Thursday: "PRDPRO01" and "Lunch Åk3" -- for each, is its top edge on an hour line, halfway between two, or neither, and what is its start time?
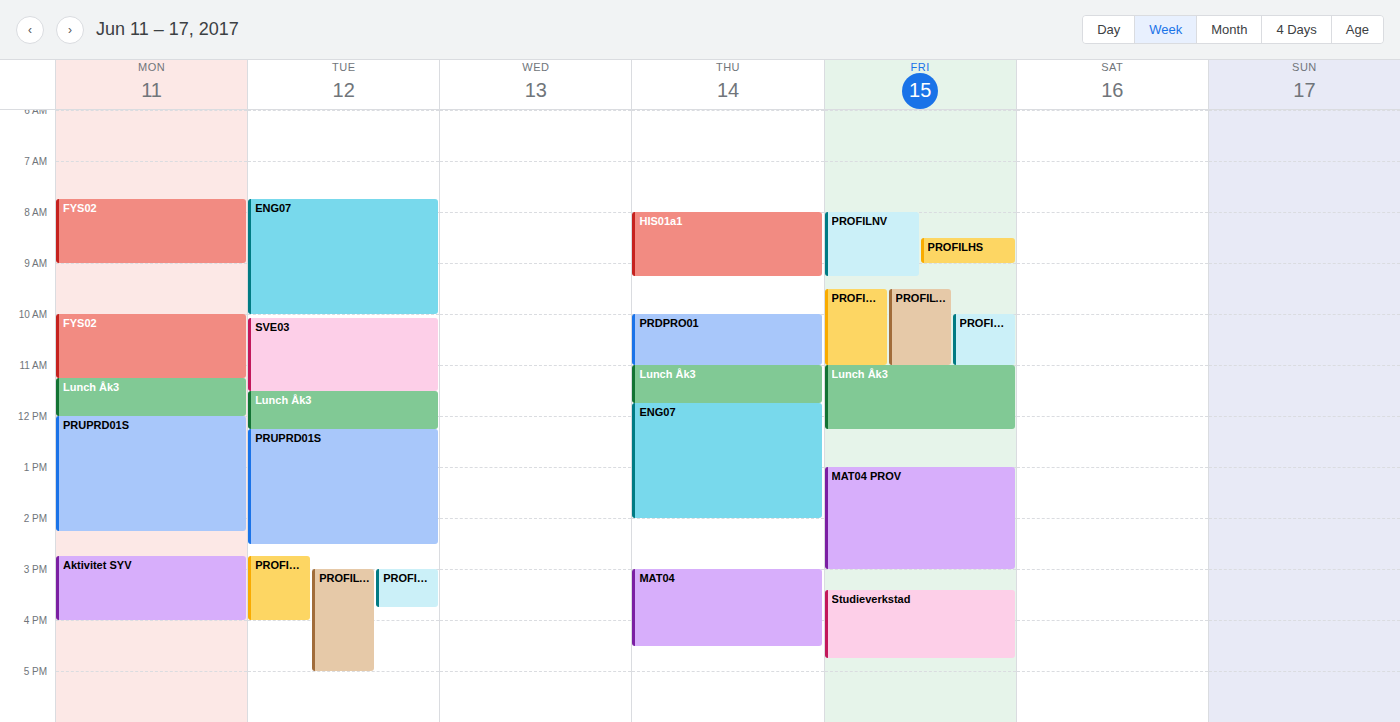
"PRDPRO01": 10:00 AM, exactly on the 10 AM line. "Lunch Åk3": 11:00 AM, exactly on the 11 AM line.